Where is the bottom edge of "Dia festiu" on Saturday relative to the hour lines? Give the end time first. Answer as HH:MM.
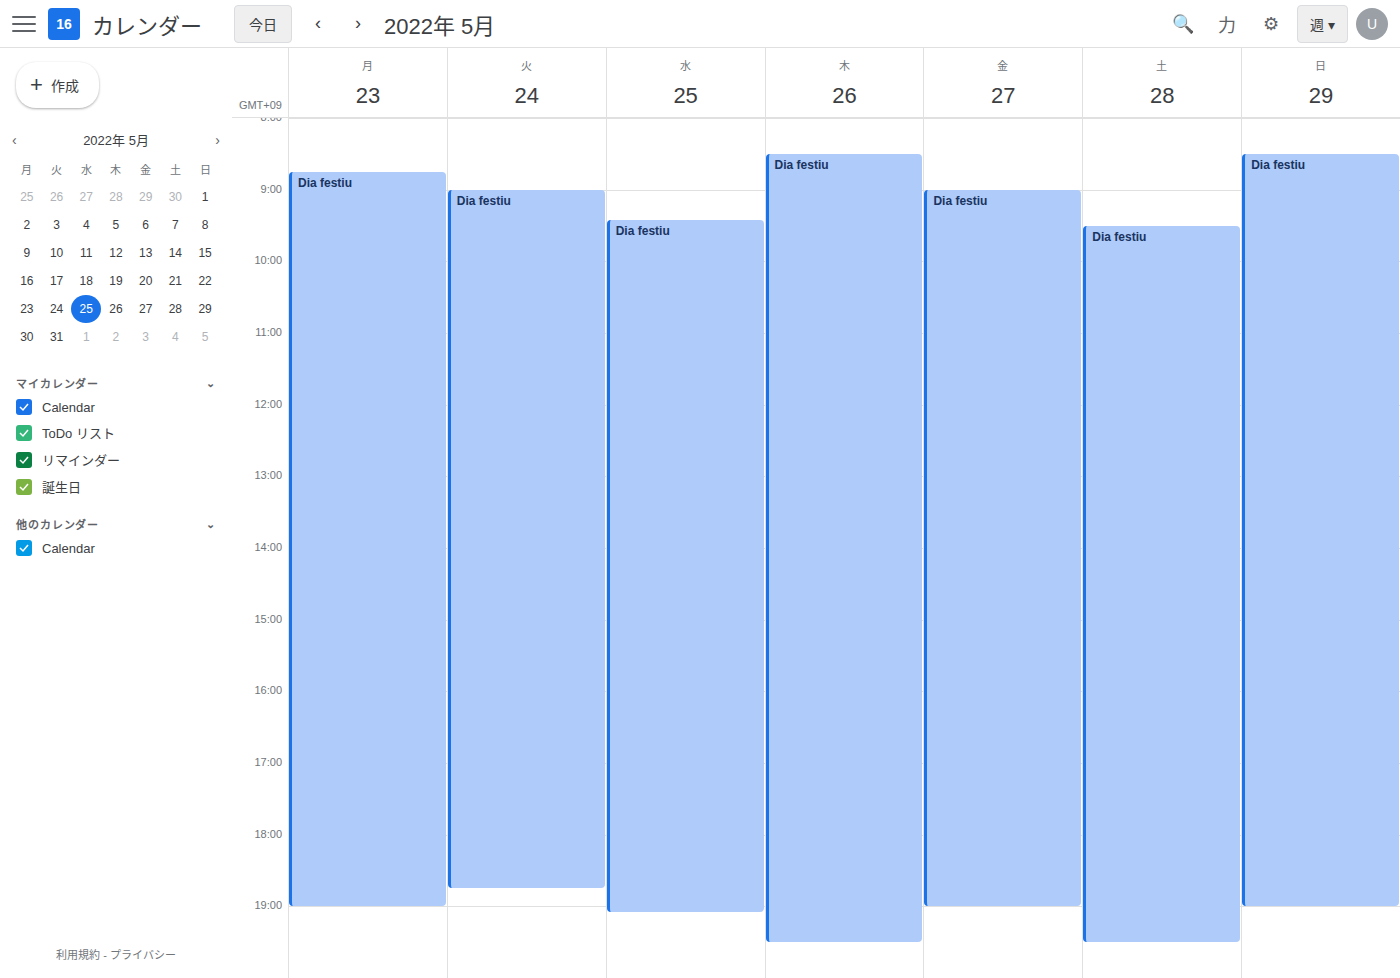
19:30 -- halfway between the 19:00 and 20:00 lines.